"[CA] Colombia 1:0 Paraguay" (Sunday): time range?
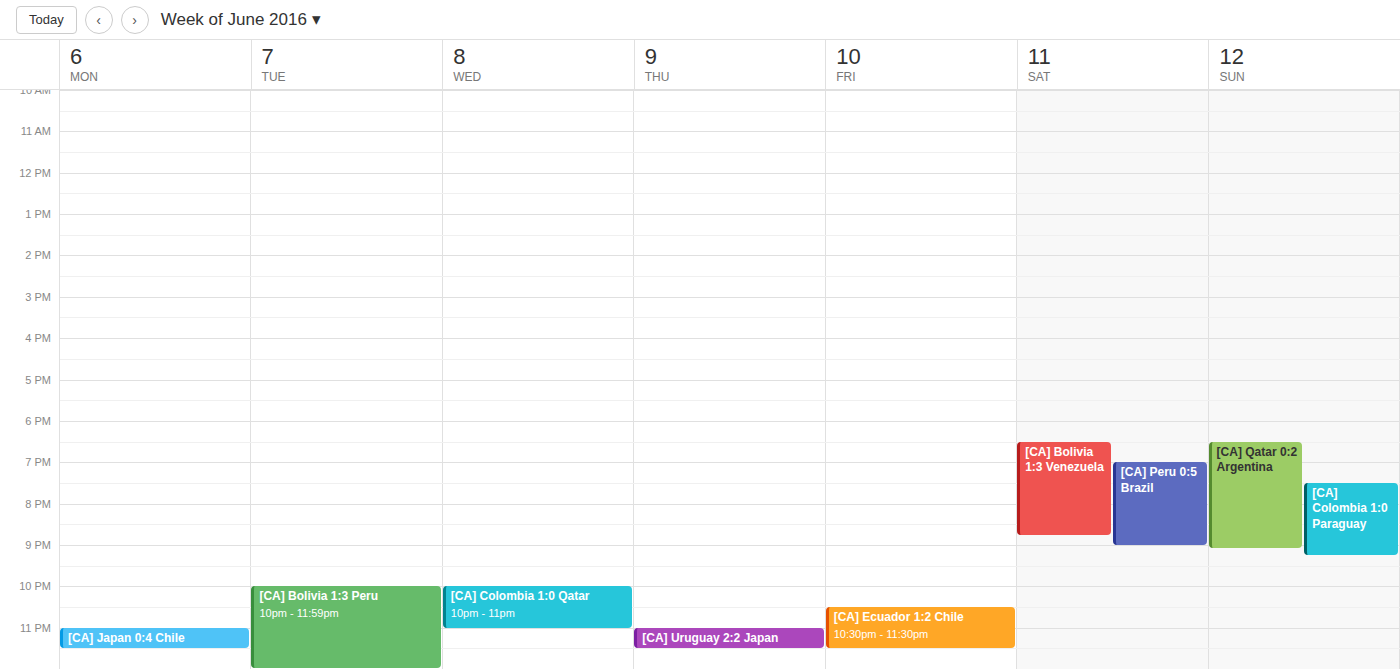
7:30 PM to 9:15 PM